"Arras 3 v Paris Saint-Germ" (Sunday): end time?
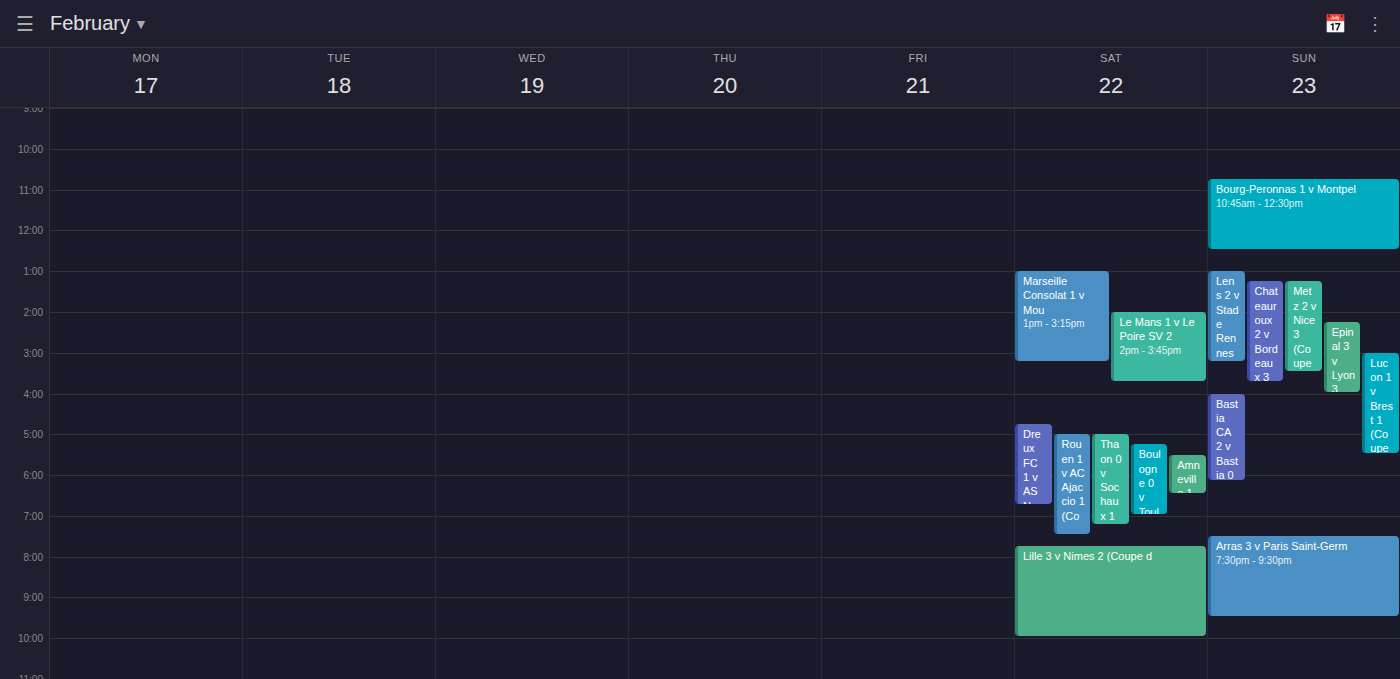
9:30 PM